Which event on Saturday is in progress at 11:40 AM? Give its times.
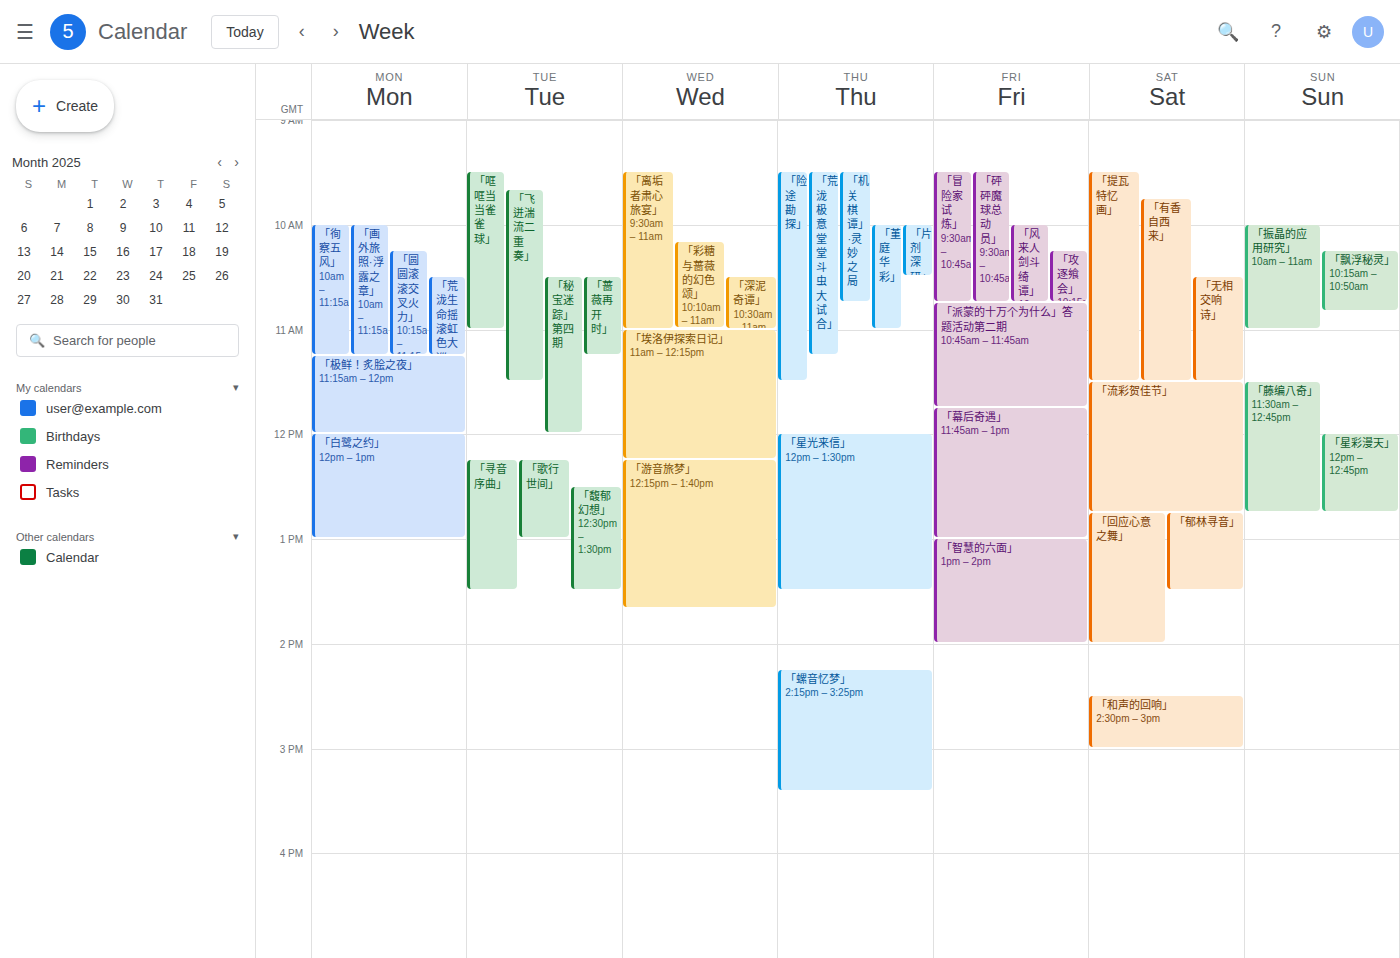
"「流彩贺佳节」", 11:30 AM to 12:45 PM